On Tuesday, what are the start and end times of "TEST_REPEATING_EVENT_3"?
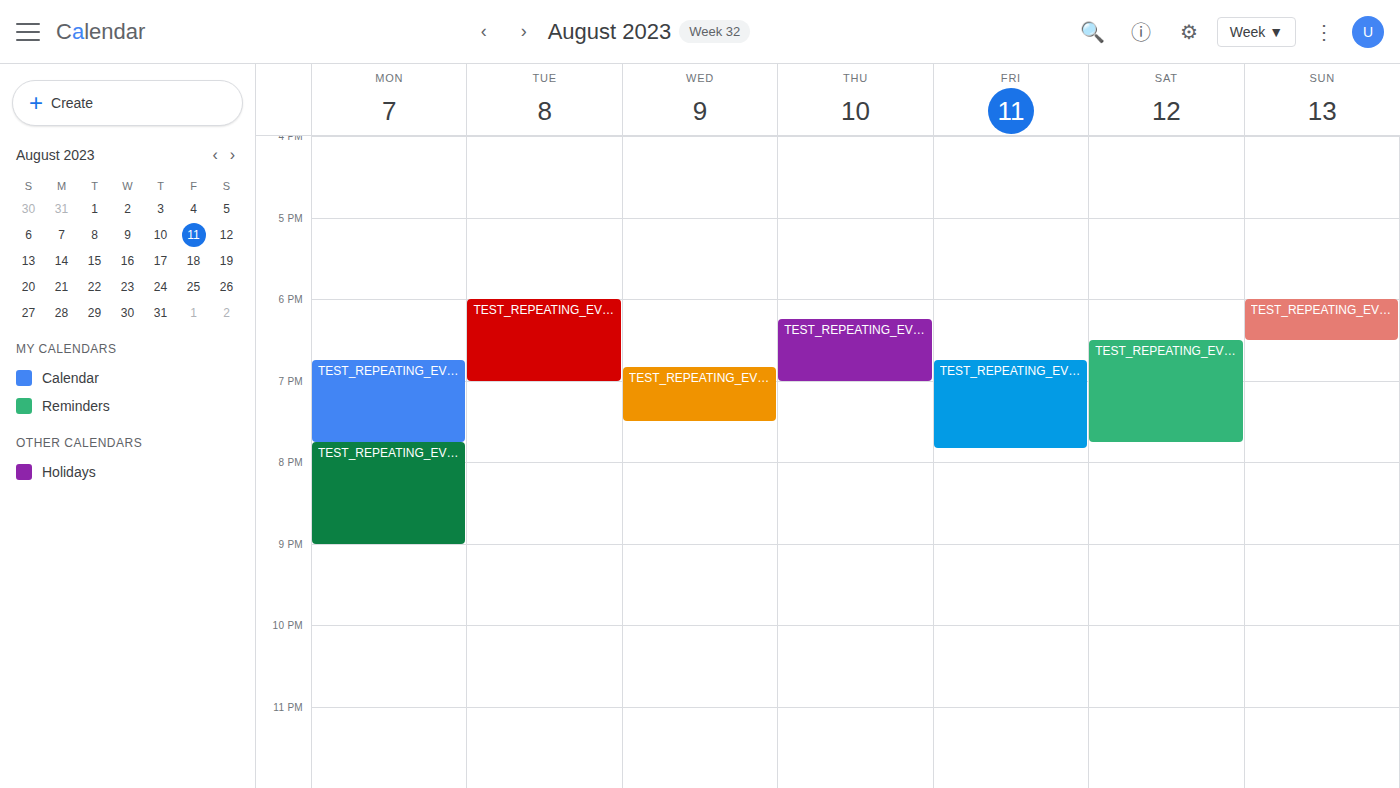
18:00 to 19:00